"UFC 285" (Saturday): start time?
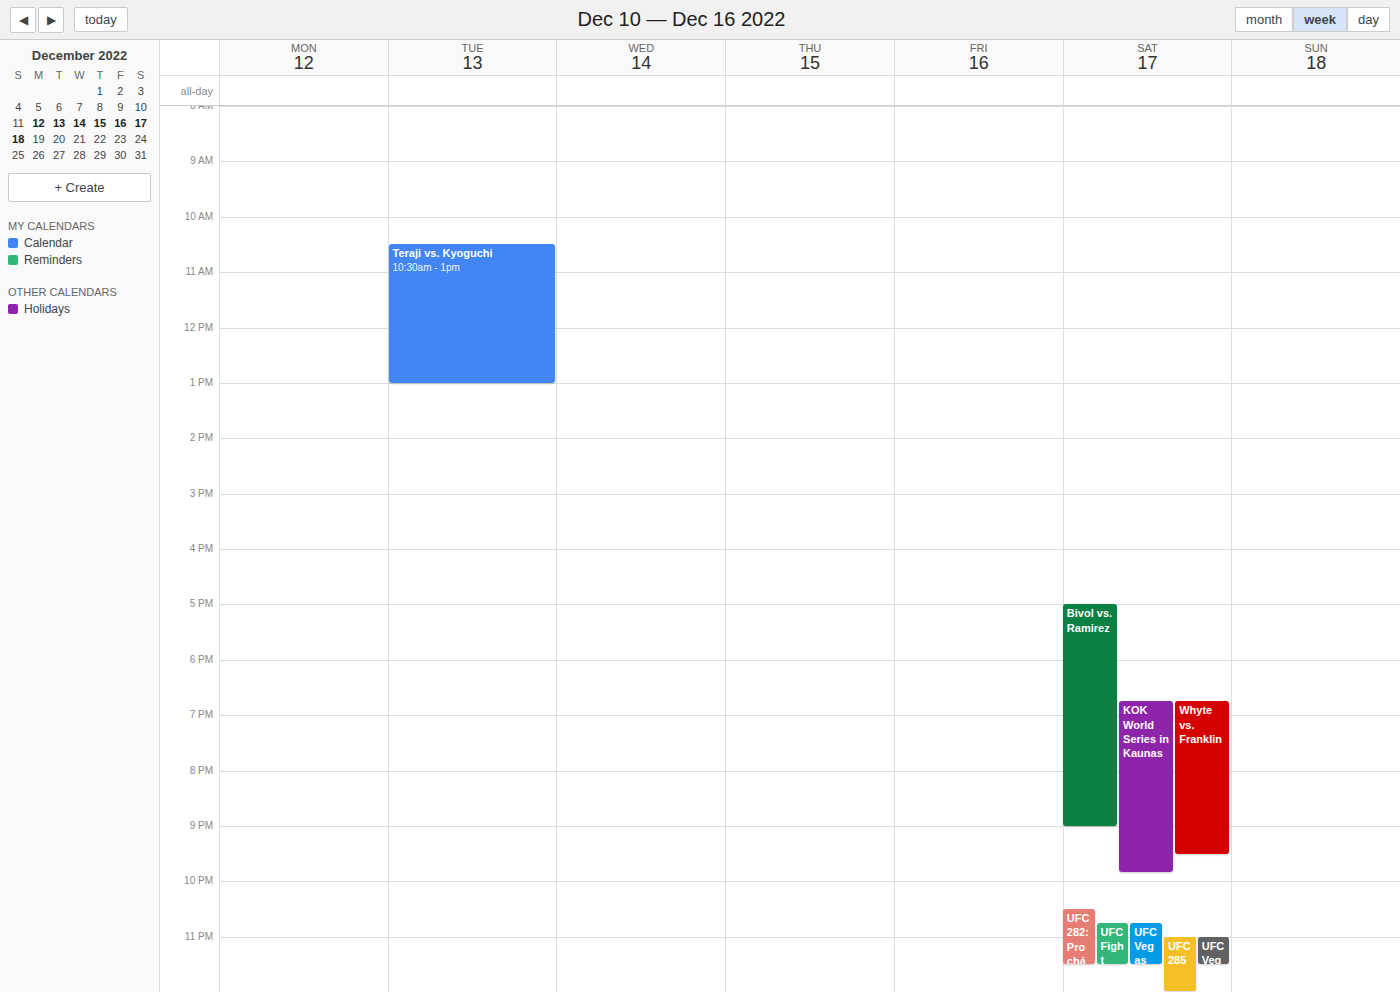
11:00 PM